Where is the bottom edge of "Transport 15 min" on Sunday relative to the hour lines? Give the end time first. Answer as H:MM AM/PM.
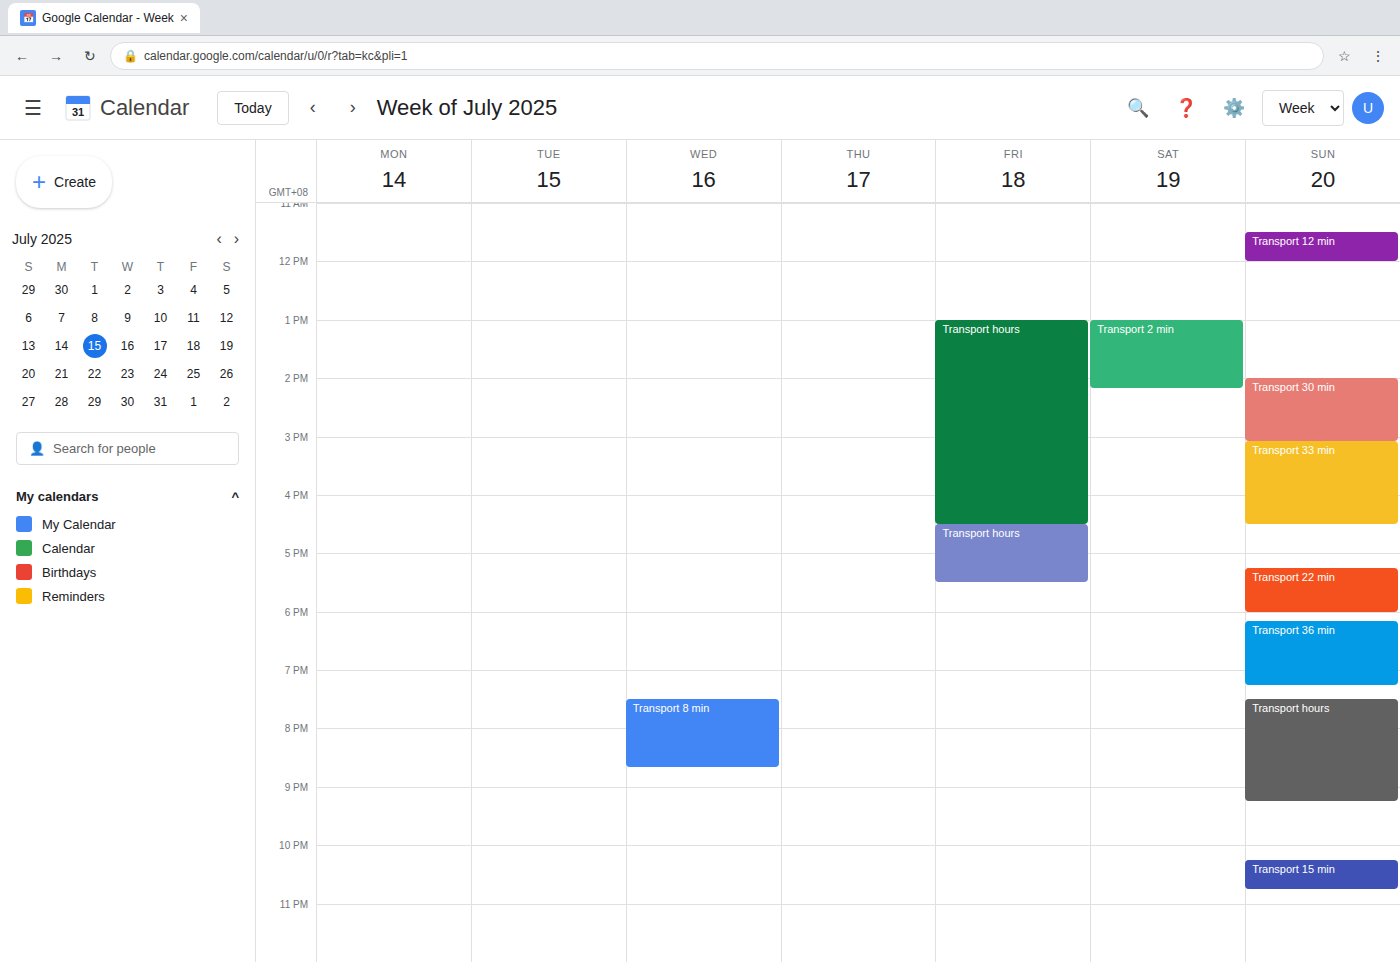
10:45 PM -- neither: three quarters of the way from the 10 PM line to the 11 PM line.